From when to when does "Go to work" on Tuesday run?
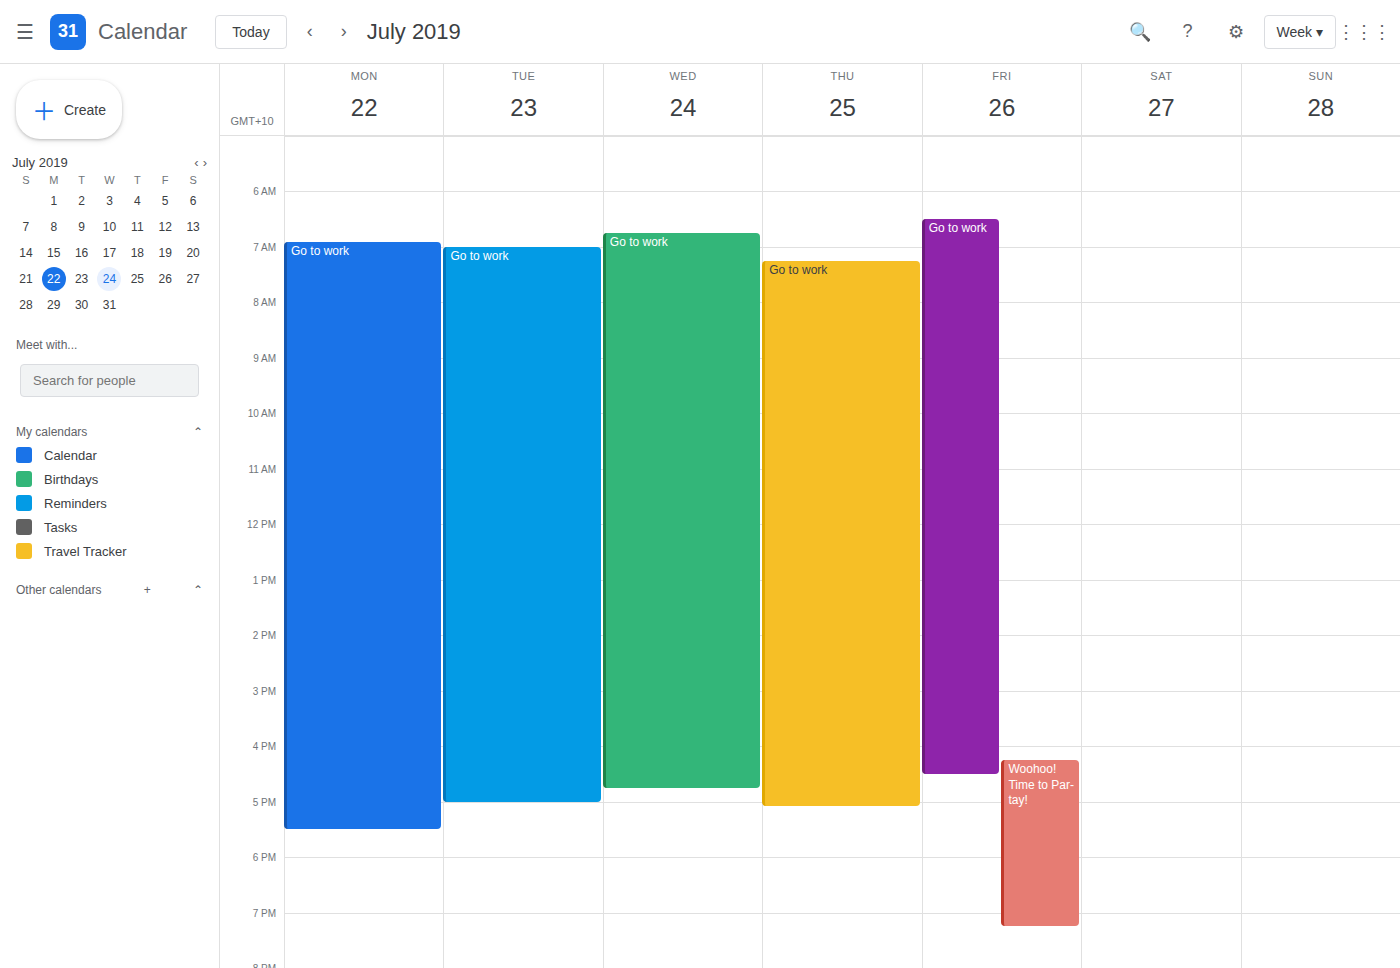
7:00 AM to 5:00 PM